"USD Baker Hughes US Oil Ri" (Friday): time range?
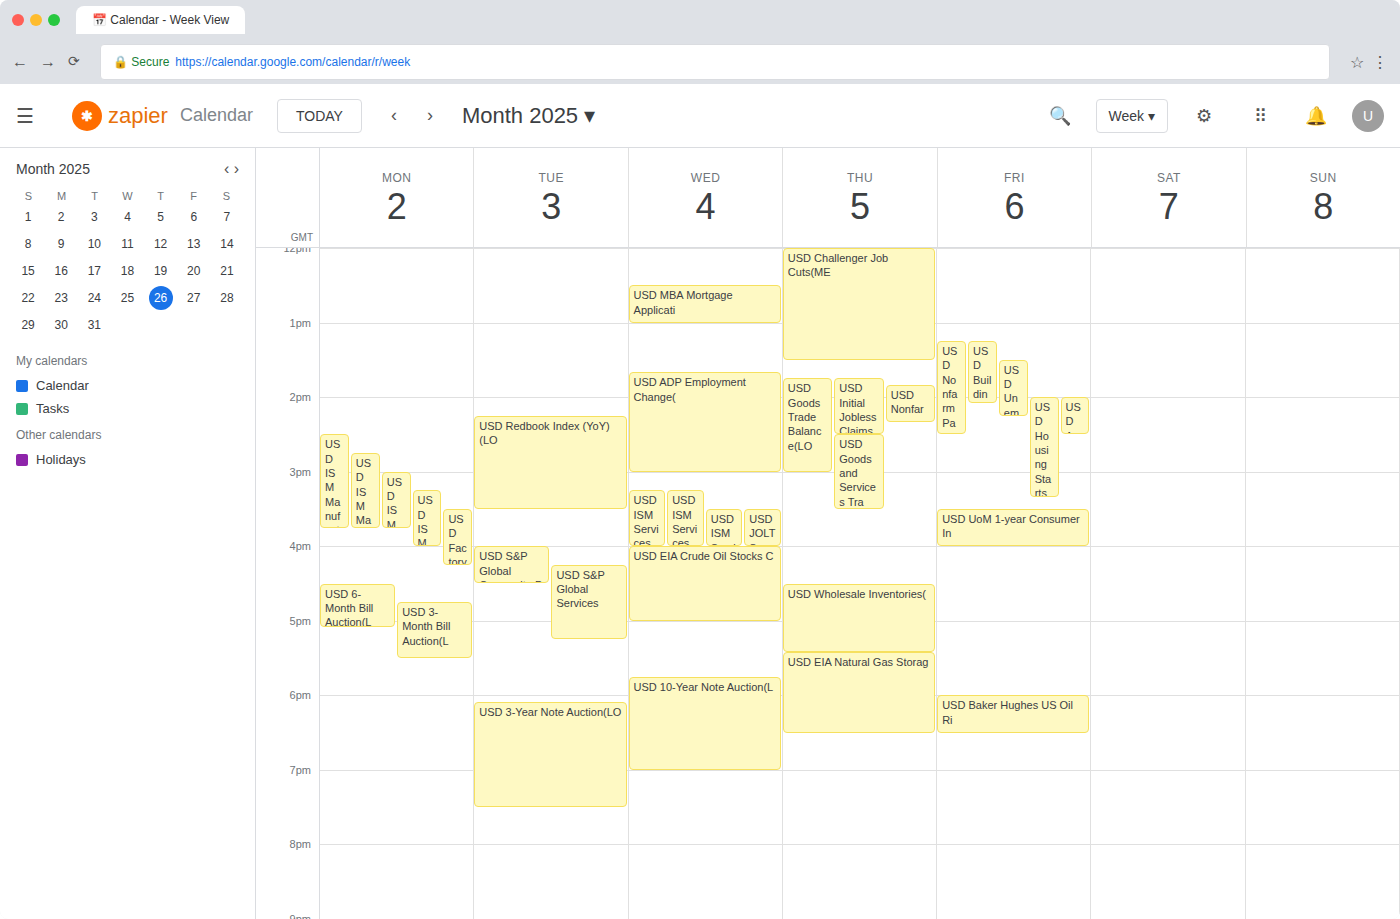
6:00 PM to 6:30 PM